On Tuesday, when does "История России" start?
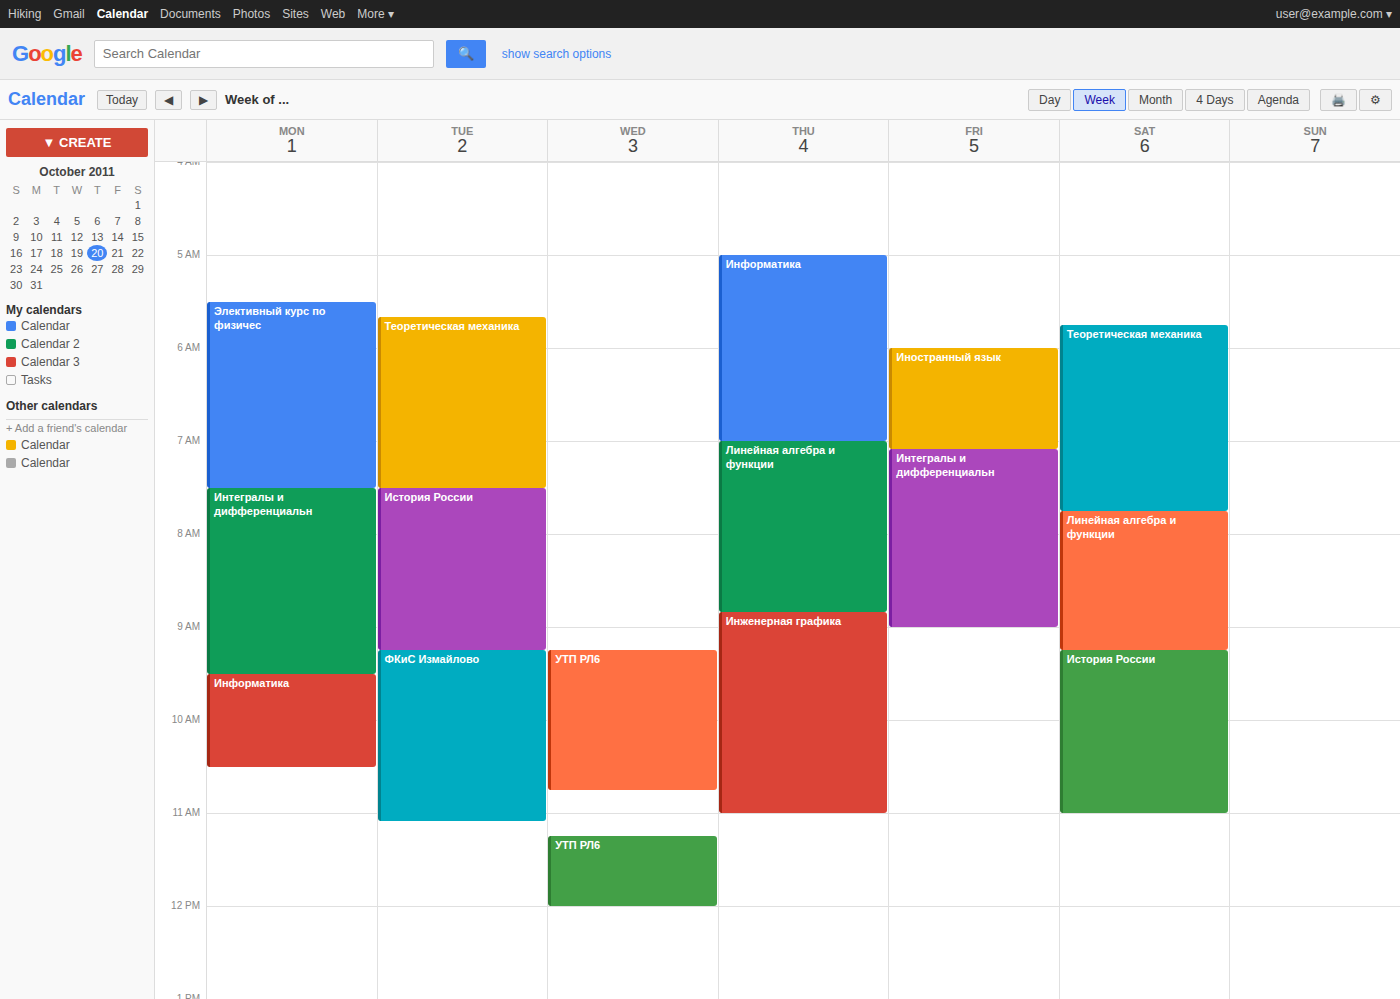
7:30 AM